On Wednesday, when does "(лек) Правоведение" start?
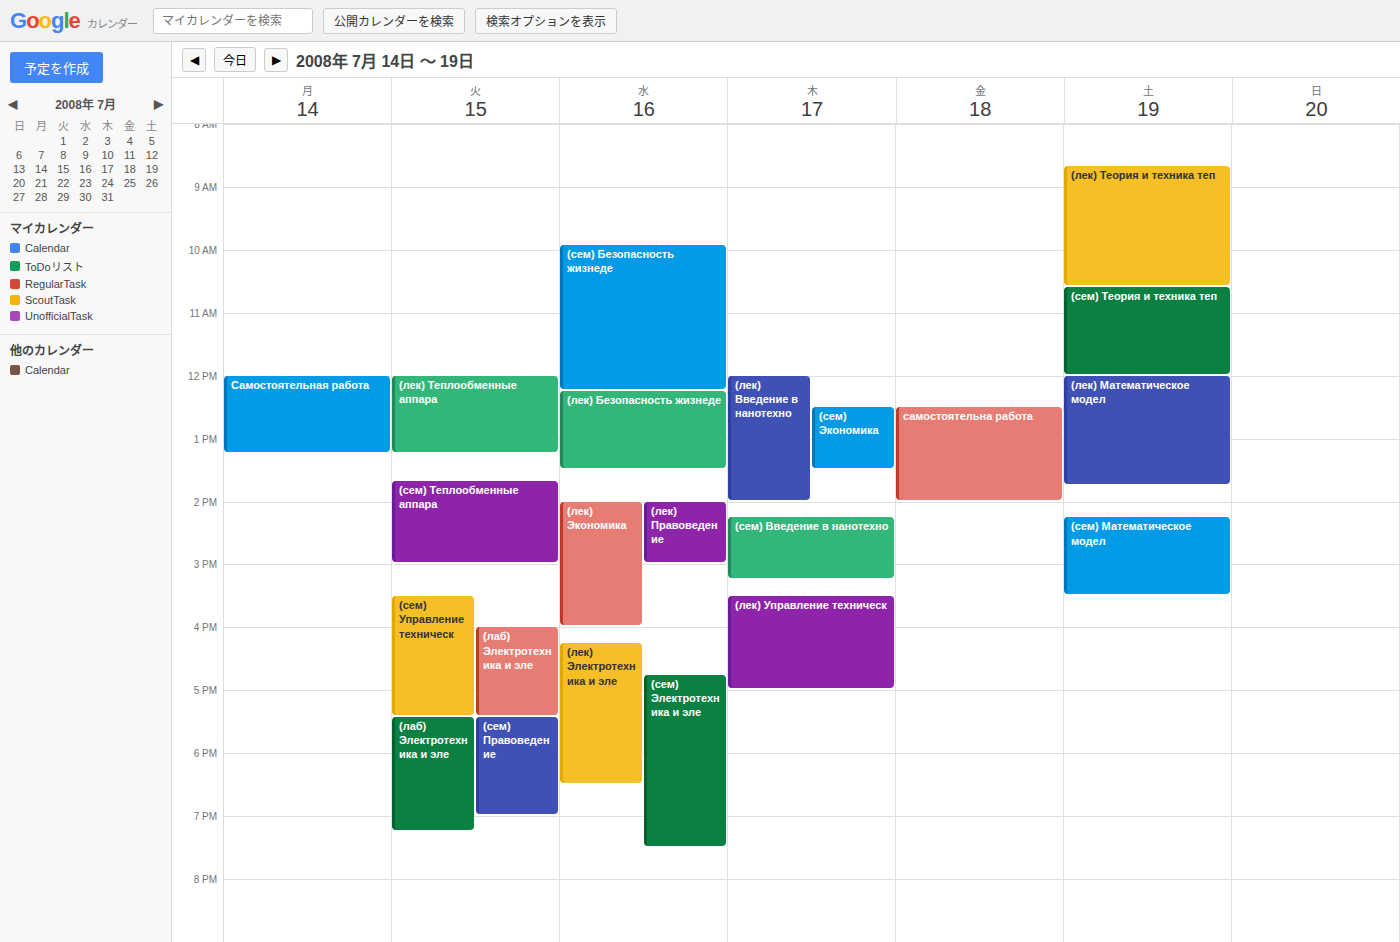
2:00 PM